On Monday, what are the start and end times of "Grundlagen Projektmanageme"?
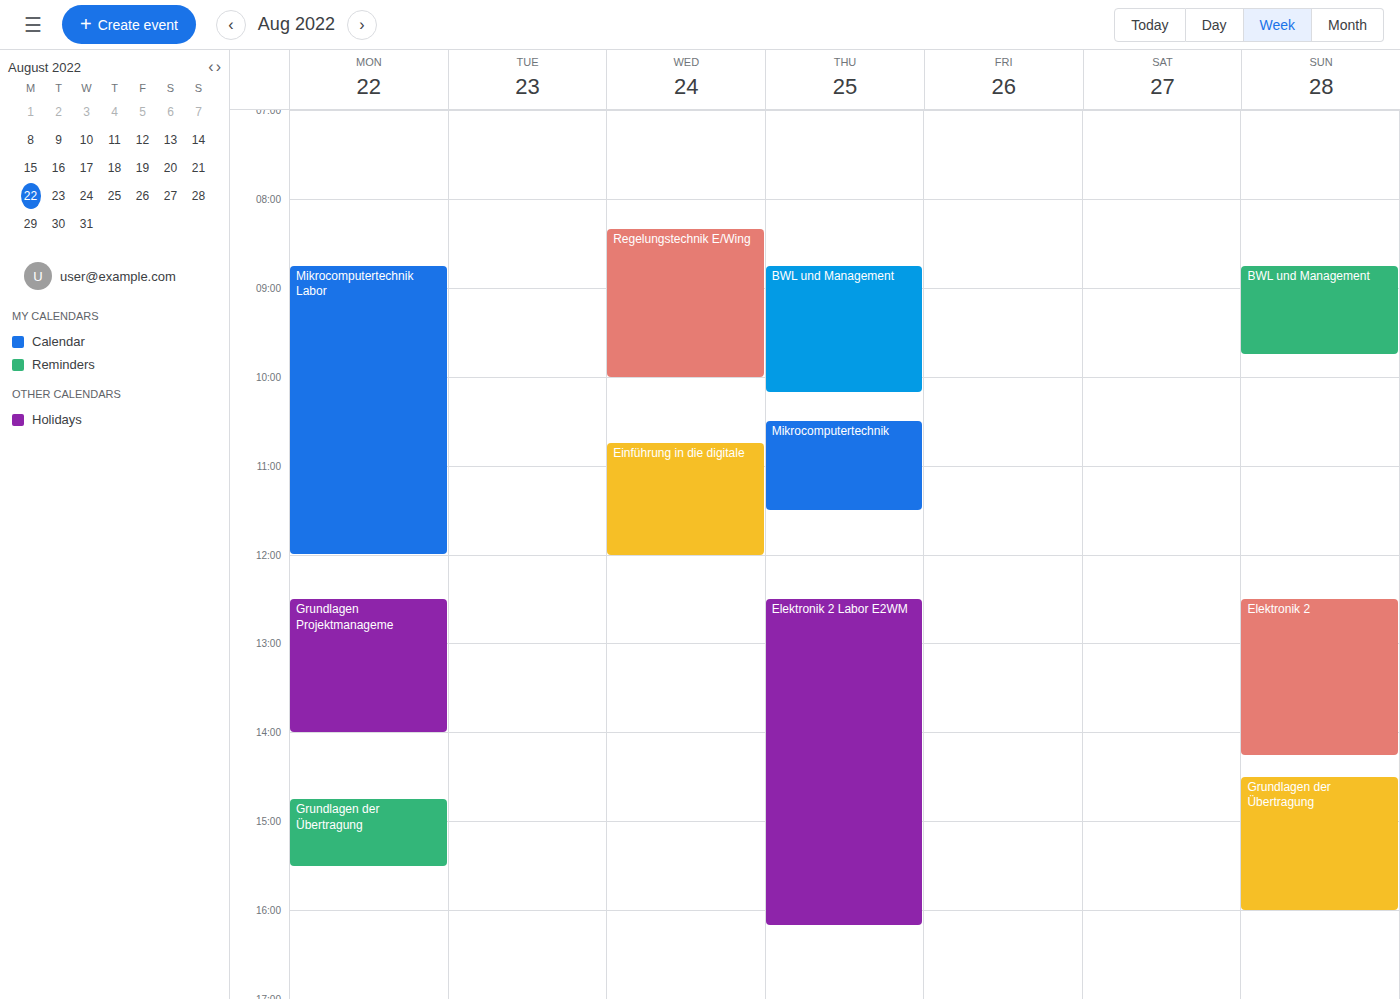
12:30 to 14:00